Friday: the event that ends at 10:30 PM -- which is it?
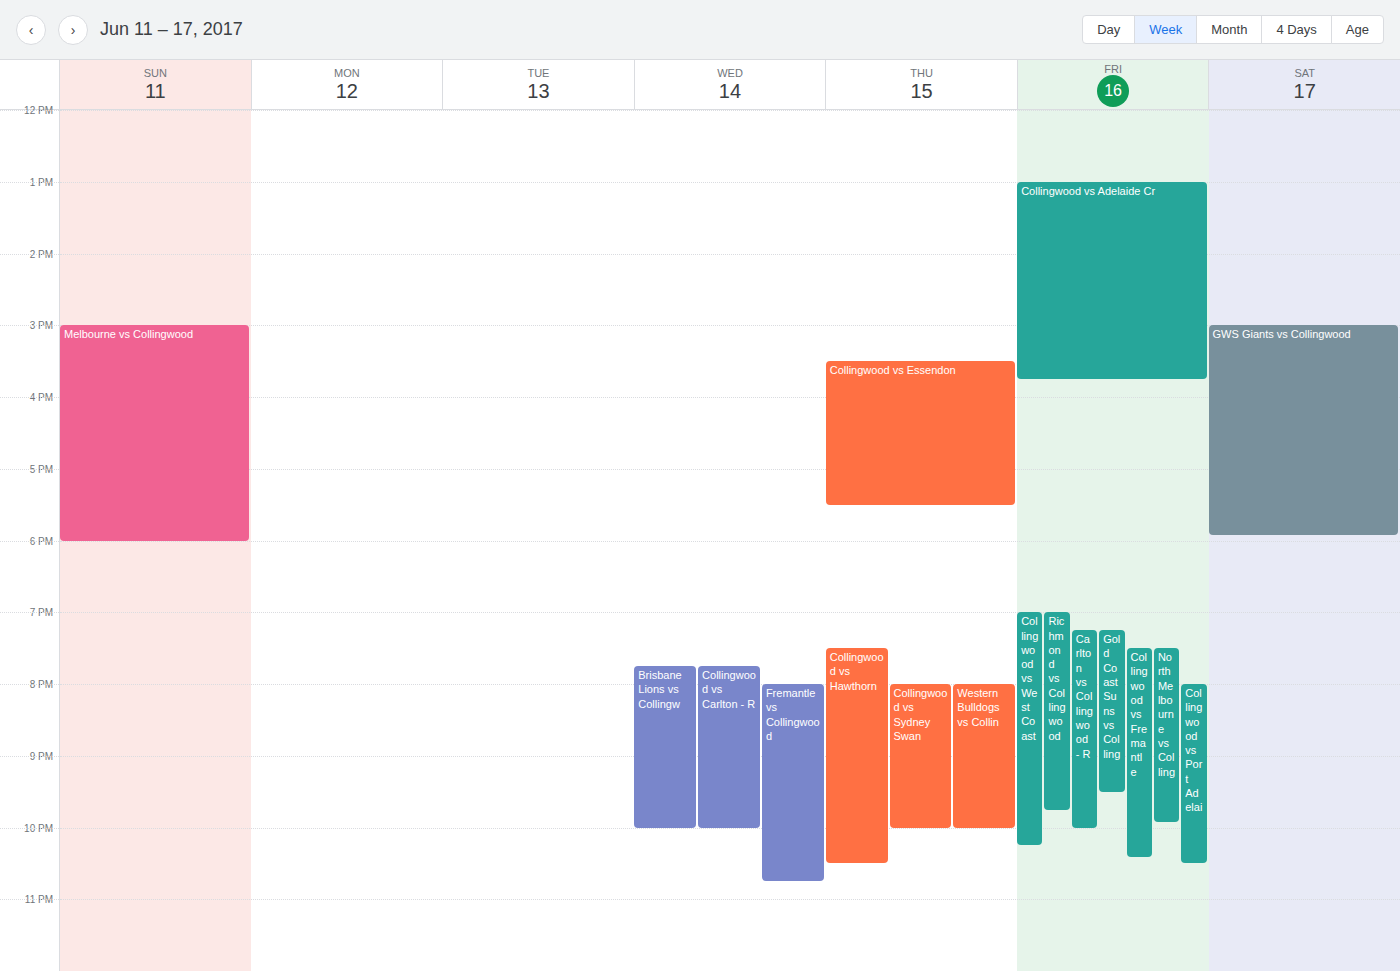
"Collingwood vs Port Adelai"